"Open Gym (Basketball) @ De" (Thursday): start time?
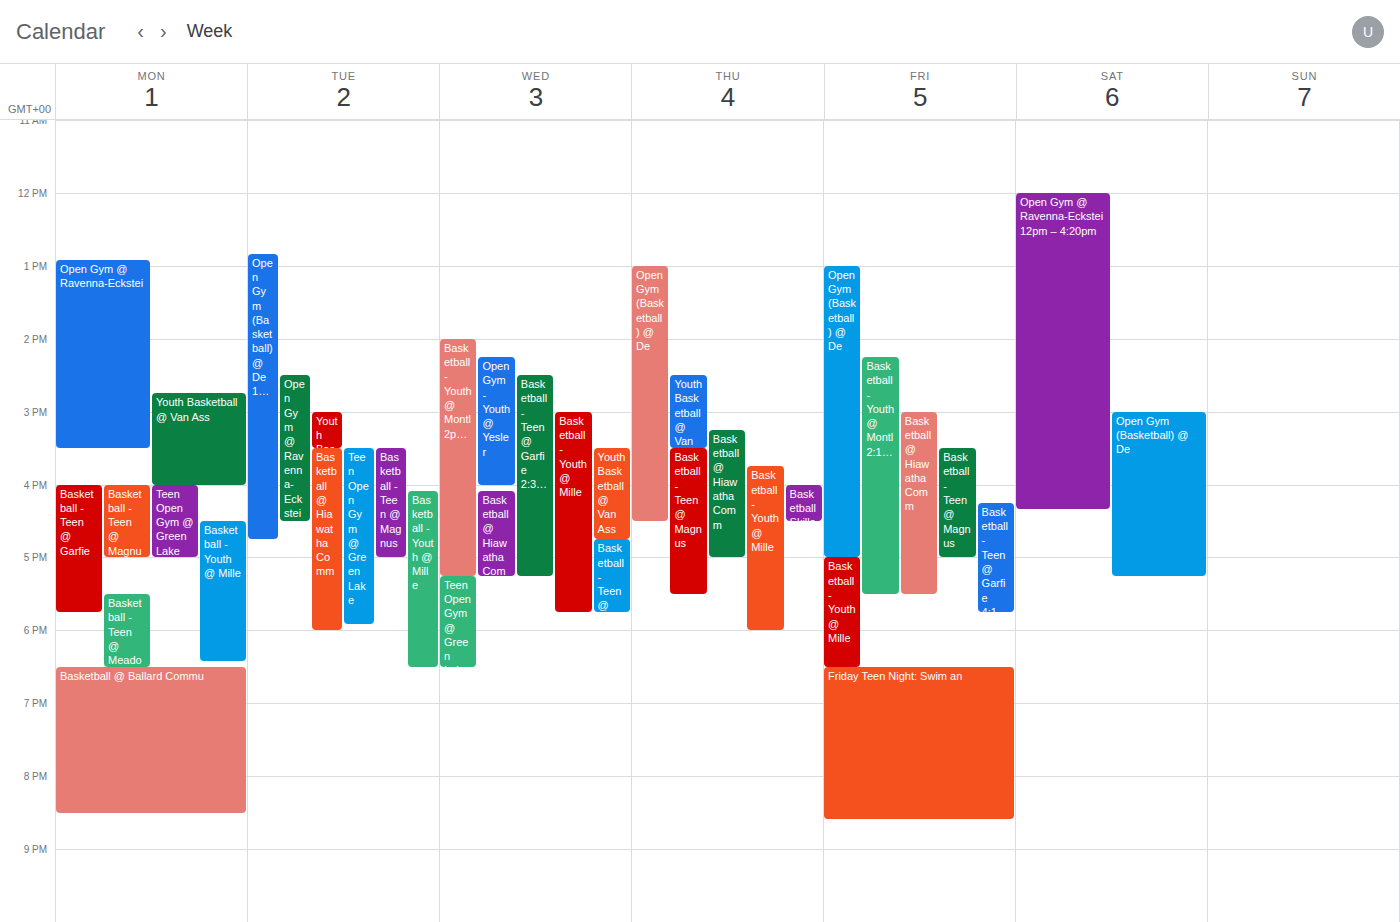
1:00 PM